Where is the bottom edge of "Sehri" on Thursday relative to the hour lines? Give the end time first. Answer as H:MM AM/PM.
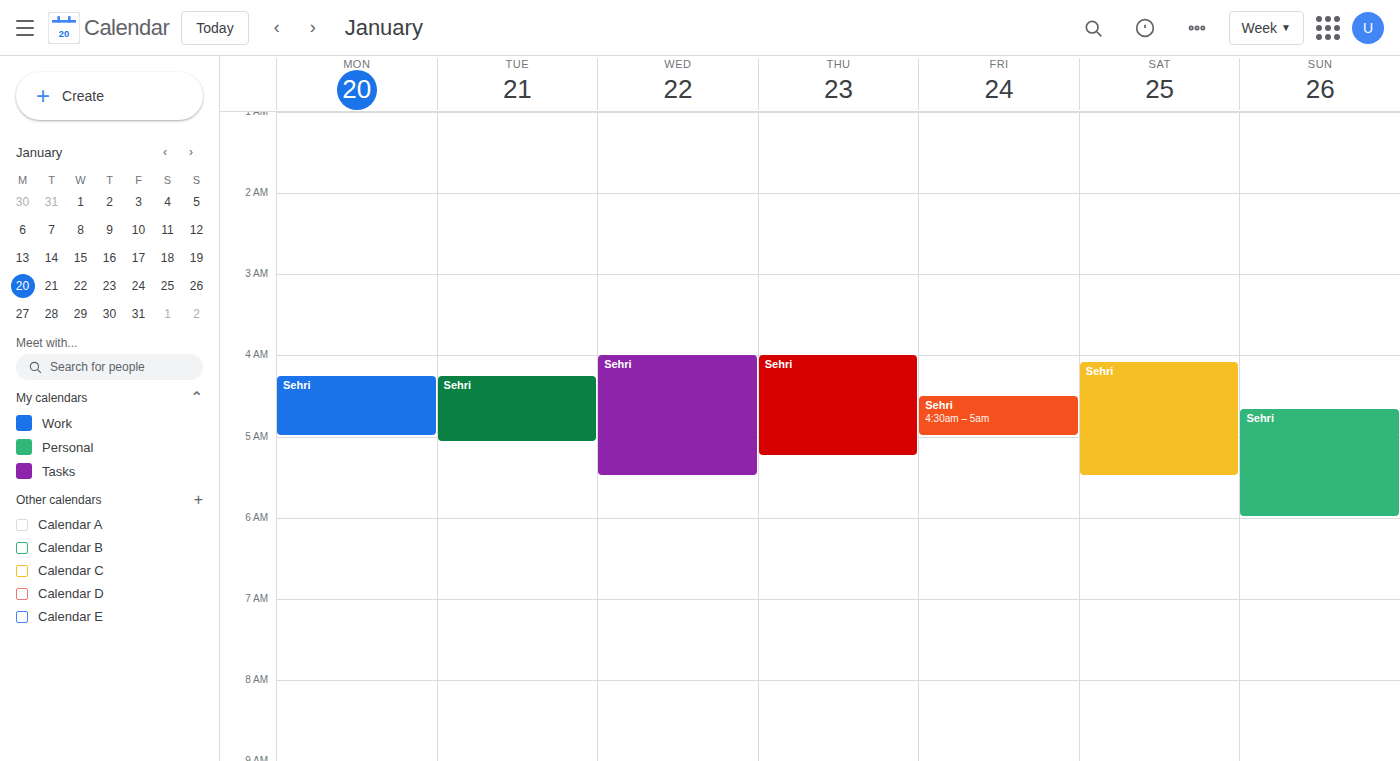
5:15 AM -- neither: a quarter of the way from the 5 AM line to the 6 AM line.